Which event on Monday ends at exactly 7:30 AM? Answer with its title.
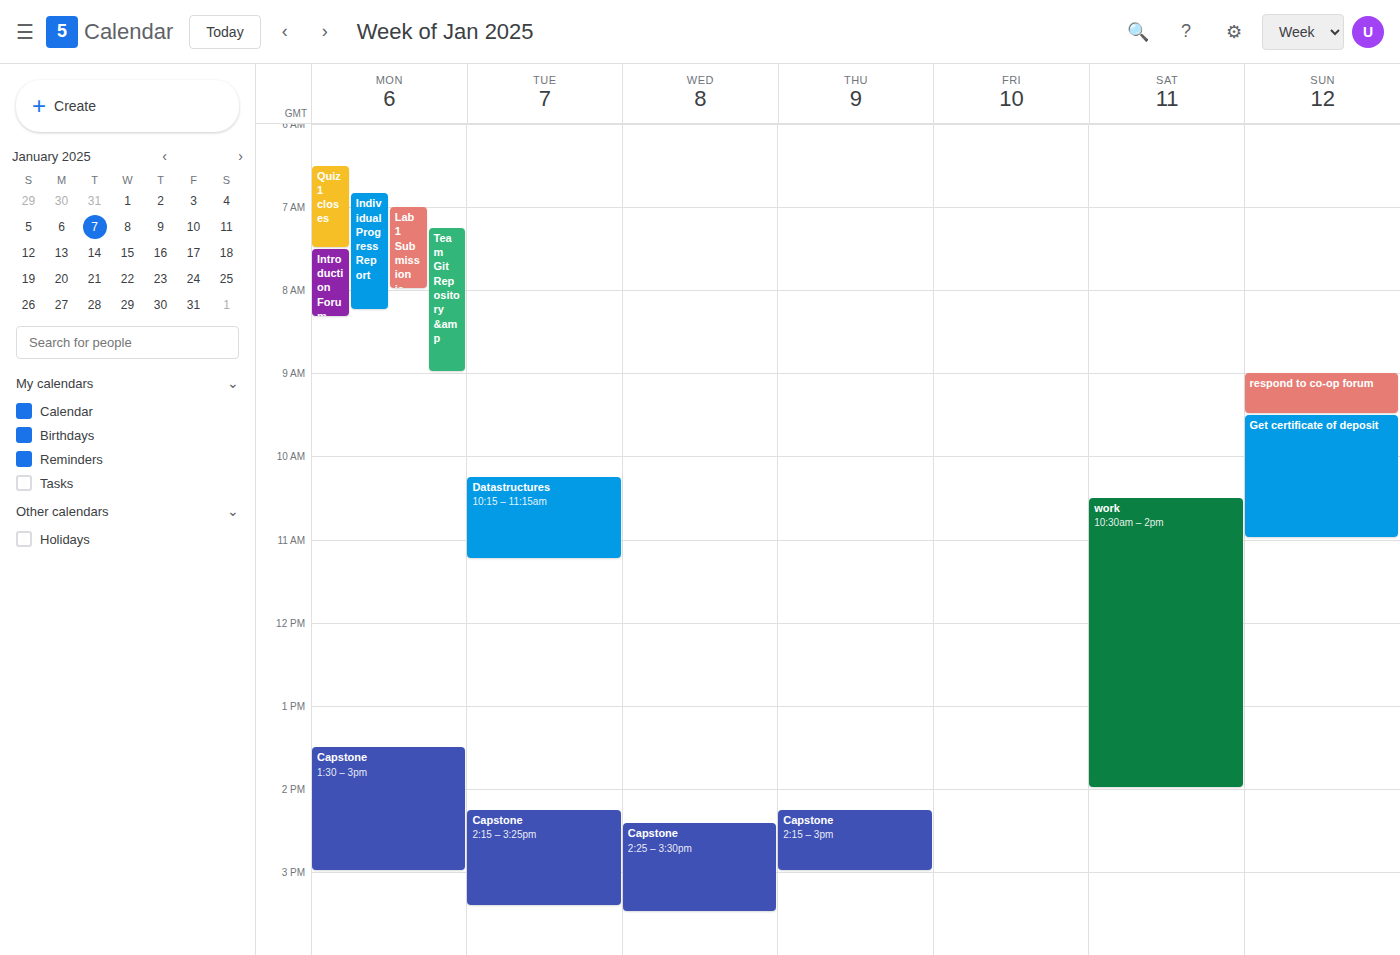
"Quiz 1 closes"